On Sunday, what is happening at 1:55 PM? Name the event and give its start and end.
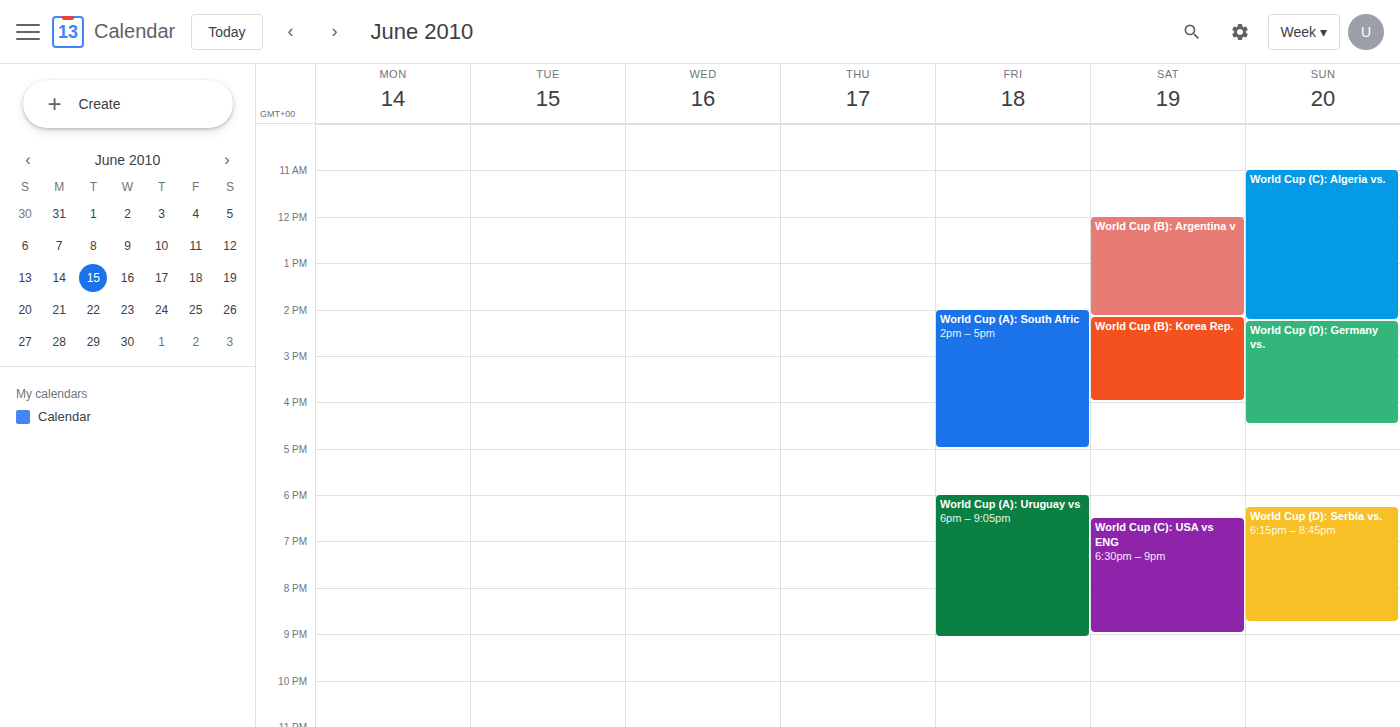
"World Cup (C): Algeria vs.", 11:00 AM to 2:15 PM